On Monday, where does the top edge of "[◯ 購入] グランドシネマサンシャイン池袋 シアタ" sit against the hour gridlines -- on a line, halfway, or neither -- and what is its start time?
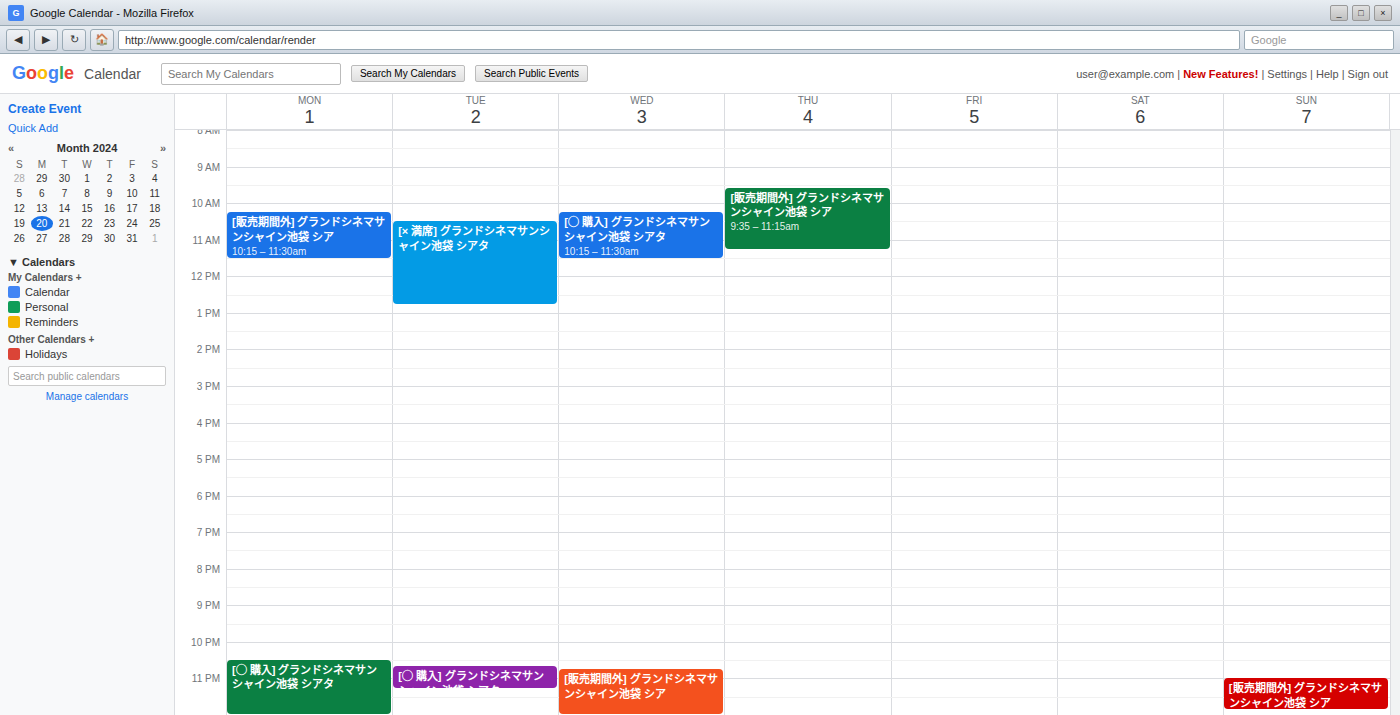
10:30 PM -- halfway between the 10 PM and 11 PM lines.